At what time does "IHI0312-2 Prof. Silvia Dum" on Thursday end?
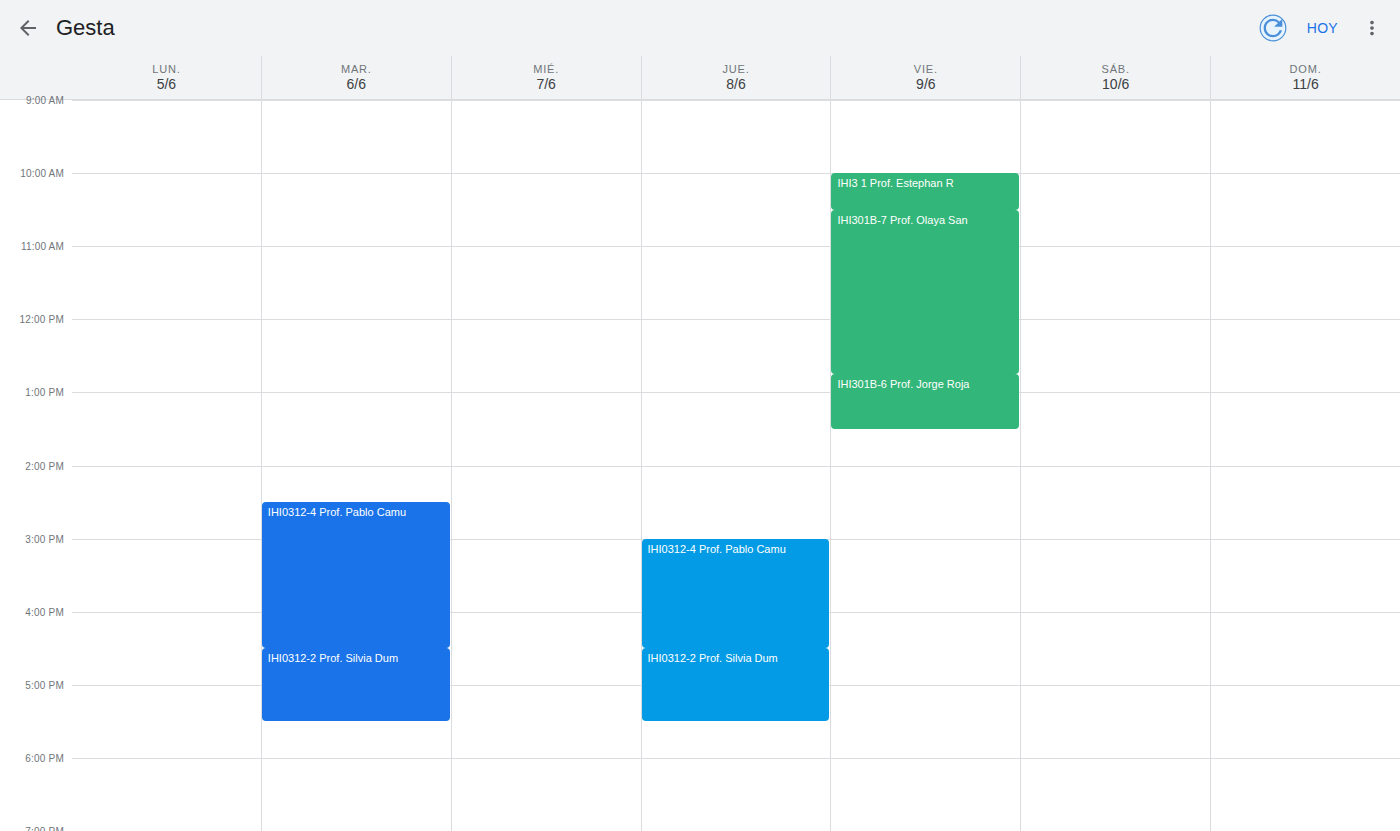
5:30 PM